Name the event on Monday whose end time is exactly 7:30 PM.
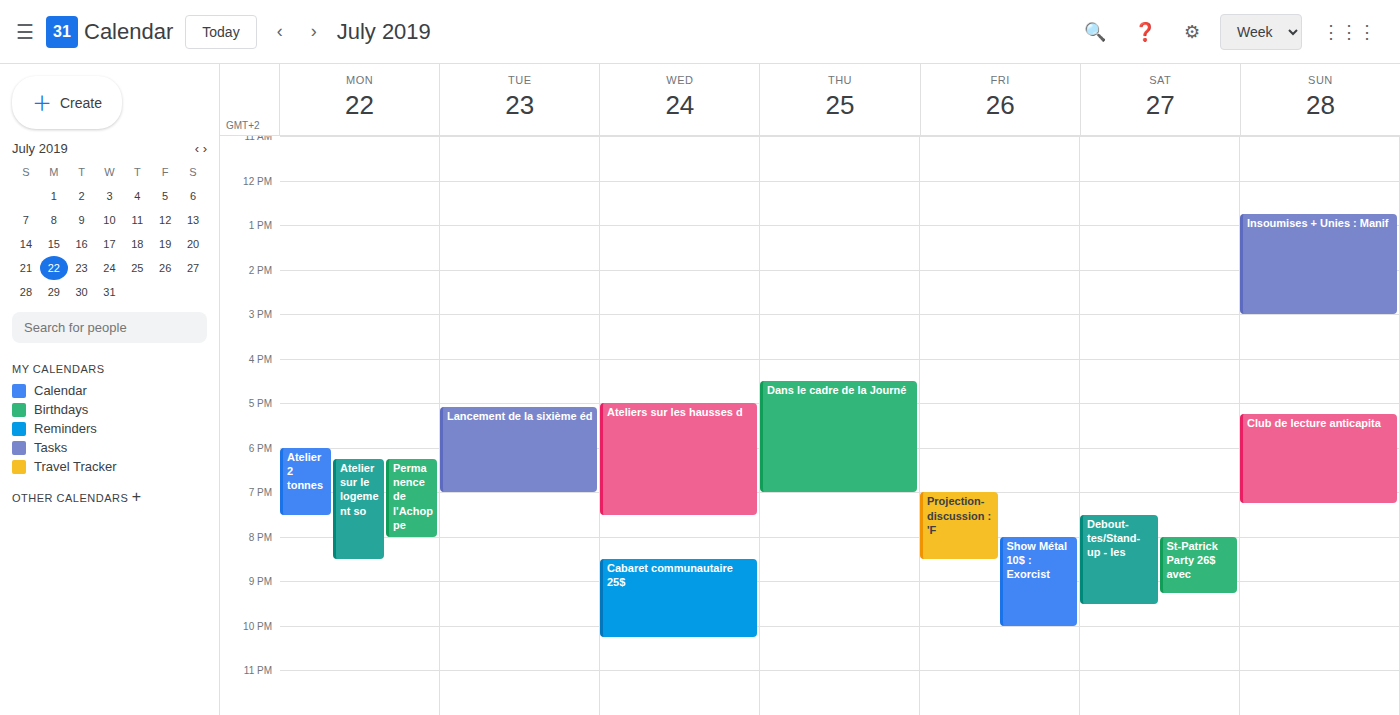
"Atelier 2 tonnes"